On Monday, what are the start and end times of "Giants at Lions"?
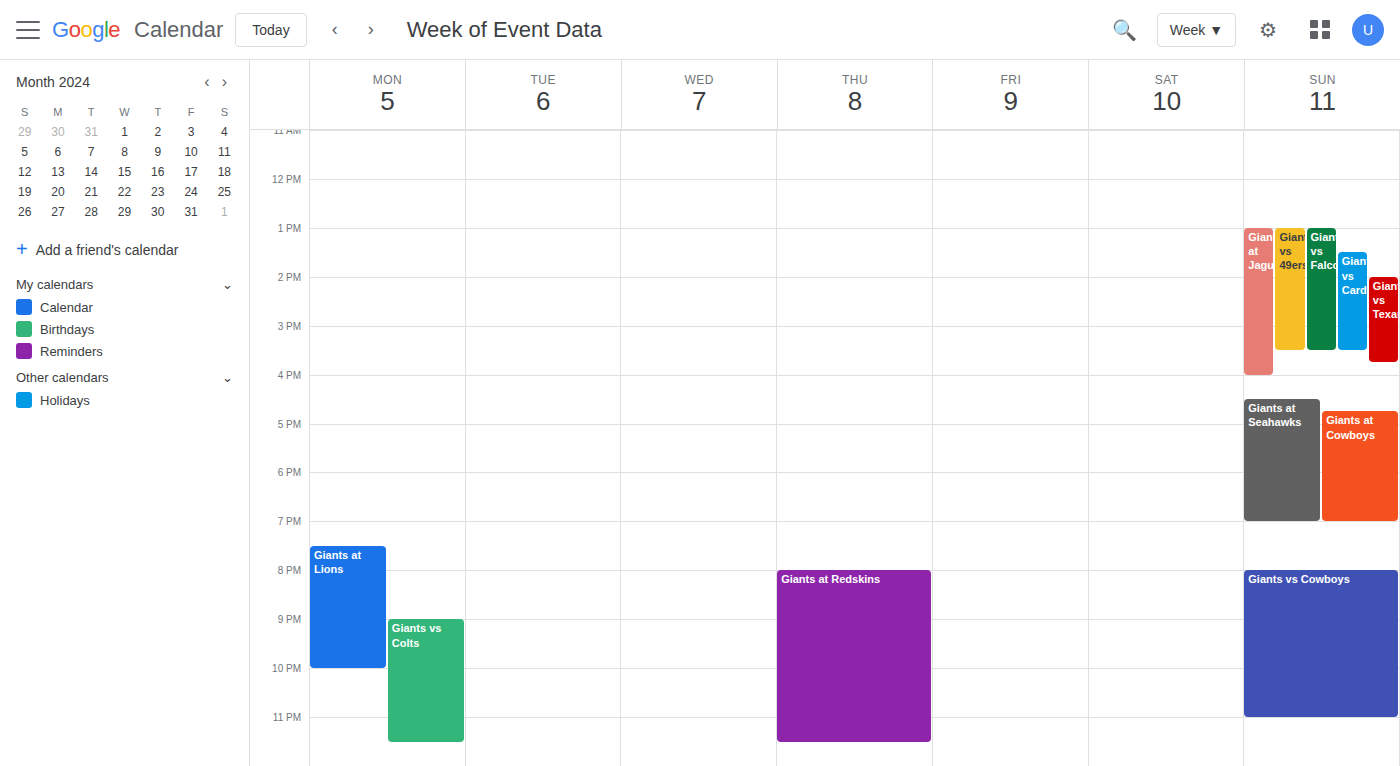
7:30 PM to 10:00 PM